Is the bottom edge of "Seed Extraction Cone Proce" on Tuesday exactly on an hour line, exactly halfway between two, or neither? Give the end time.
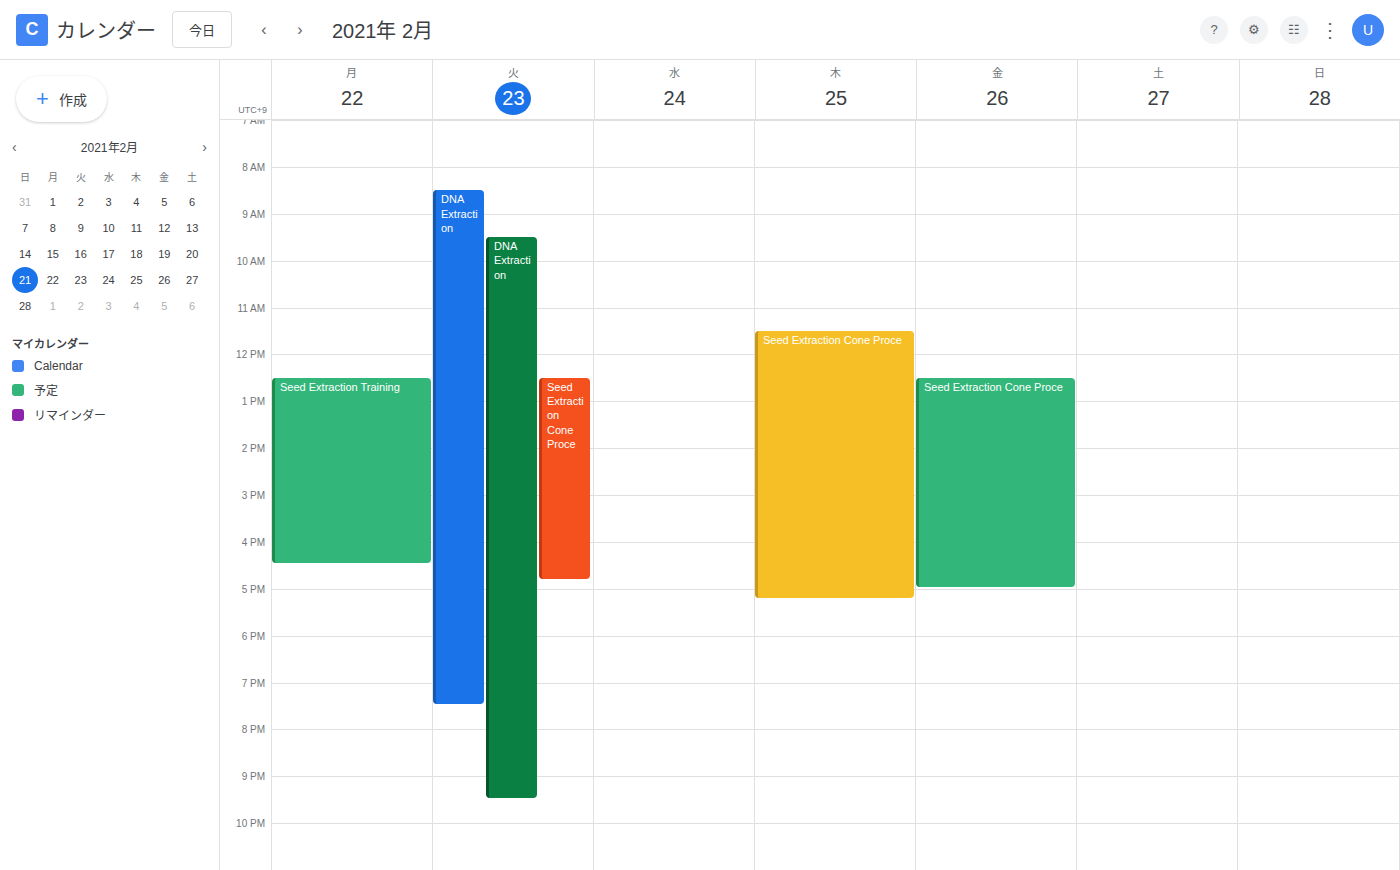
4:50 PM -- neither: 50 minutes below the 4 PM line and 10 minutes above the 5 PM line.